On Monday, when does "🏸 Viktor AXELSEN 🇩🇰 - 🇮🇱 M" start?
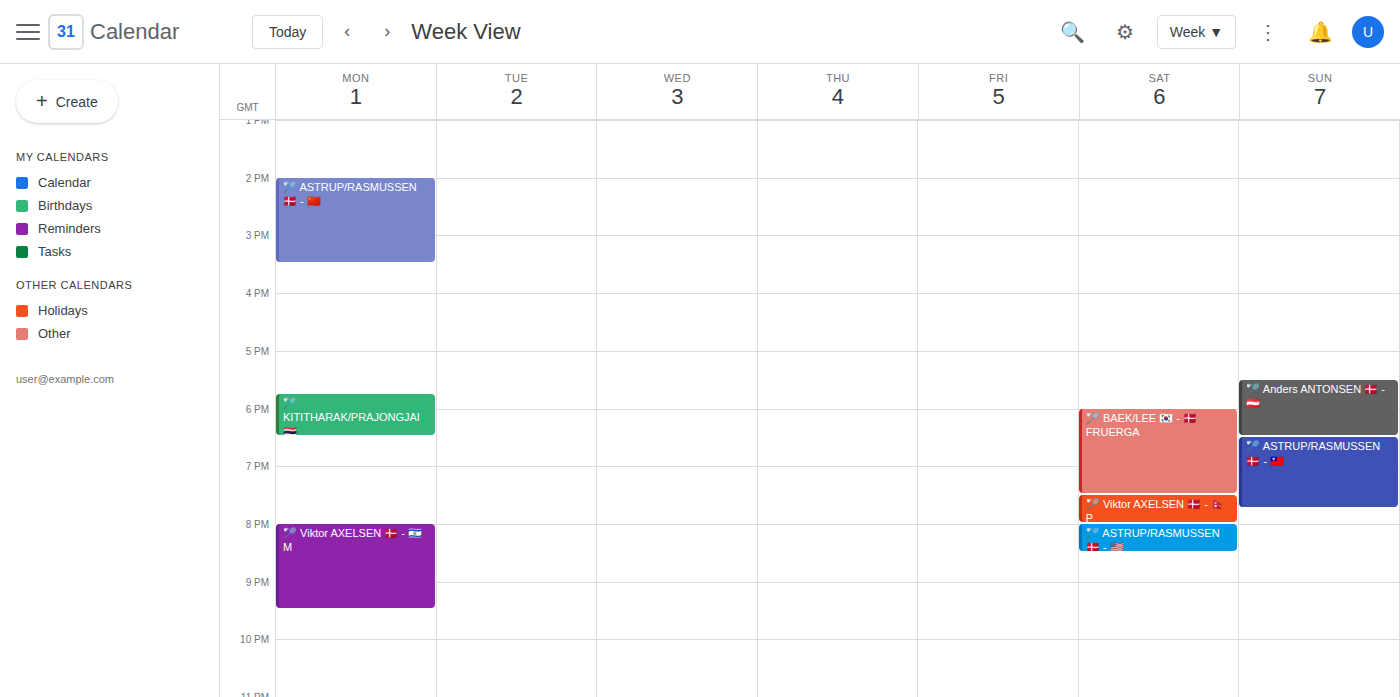
8:00 PM